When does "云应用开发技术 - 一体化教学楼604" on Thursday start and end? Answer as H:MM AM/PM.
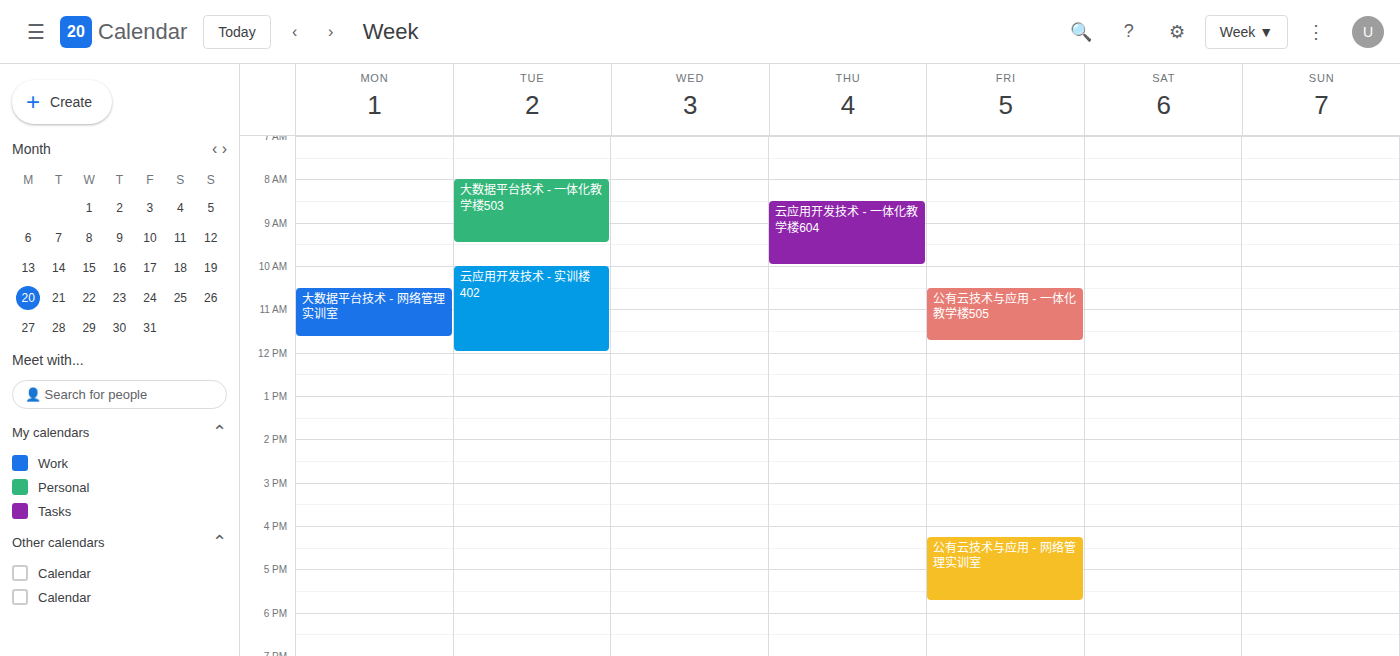
8:30 AM to 10:00 AM